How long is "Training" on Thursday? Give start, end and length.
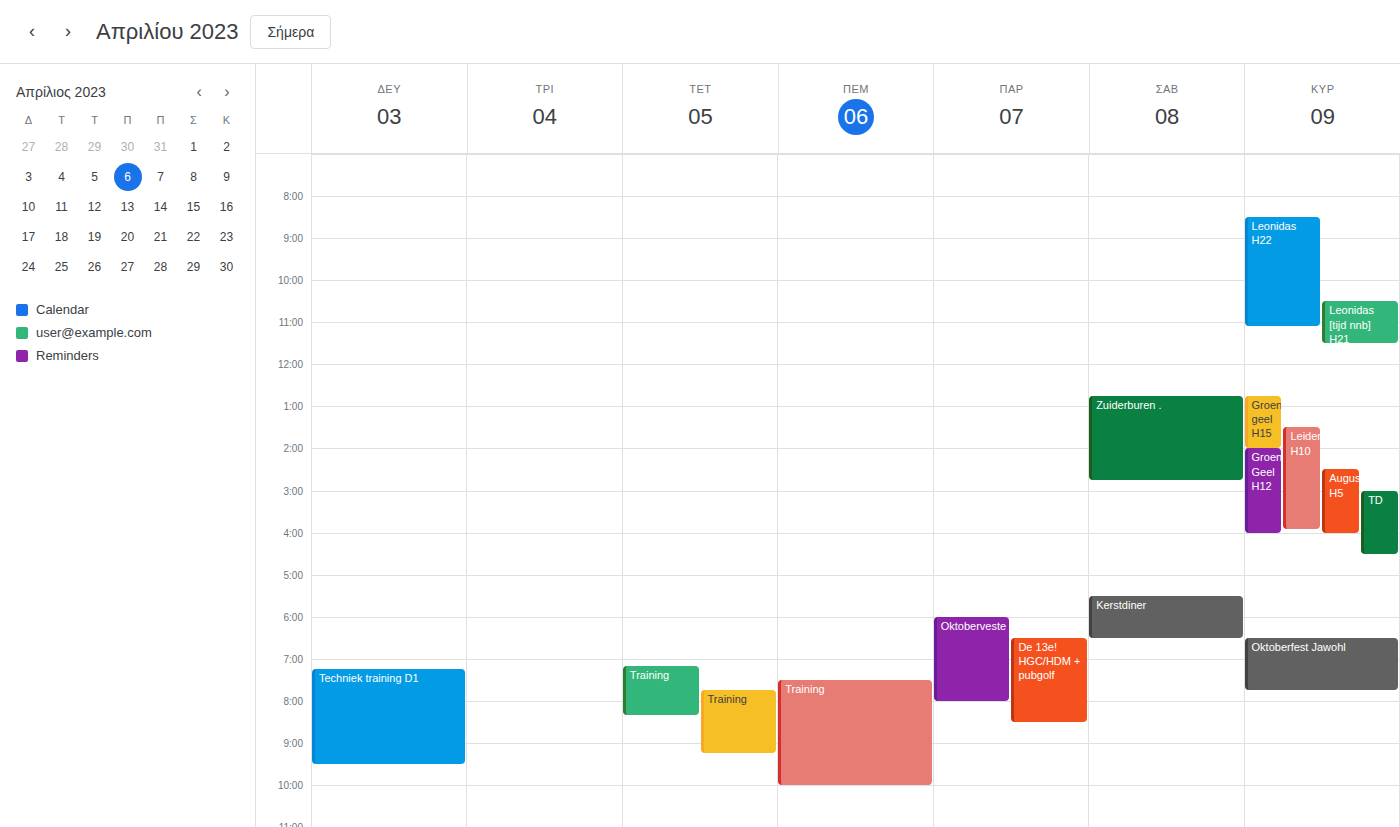
7:30 PM to 10:00 PM, 2 hours 30 minutes